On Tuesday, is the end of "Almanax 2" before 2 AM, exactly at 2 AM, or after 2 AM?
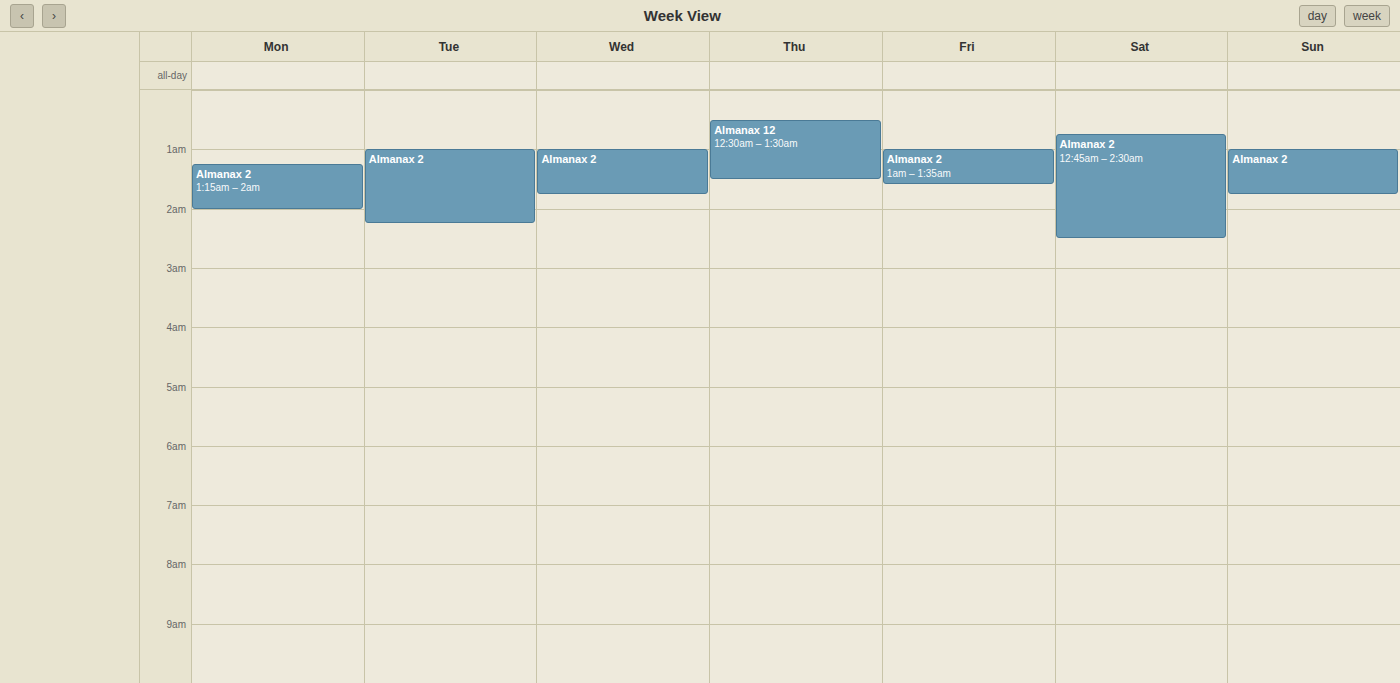
2:15 AM -- after 2 AM, 15 minutes below the 2 AM line.